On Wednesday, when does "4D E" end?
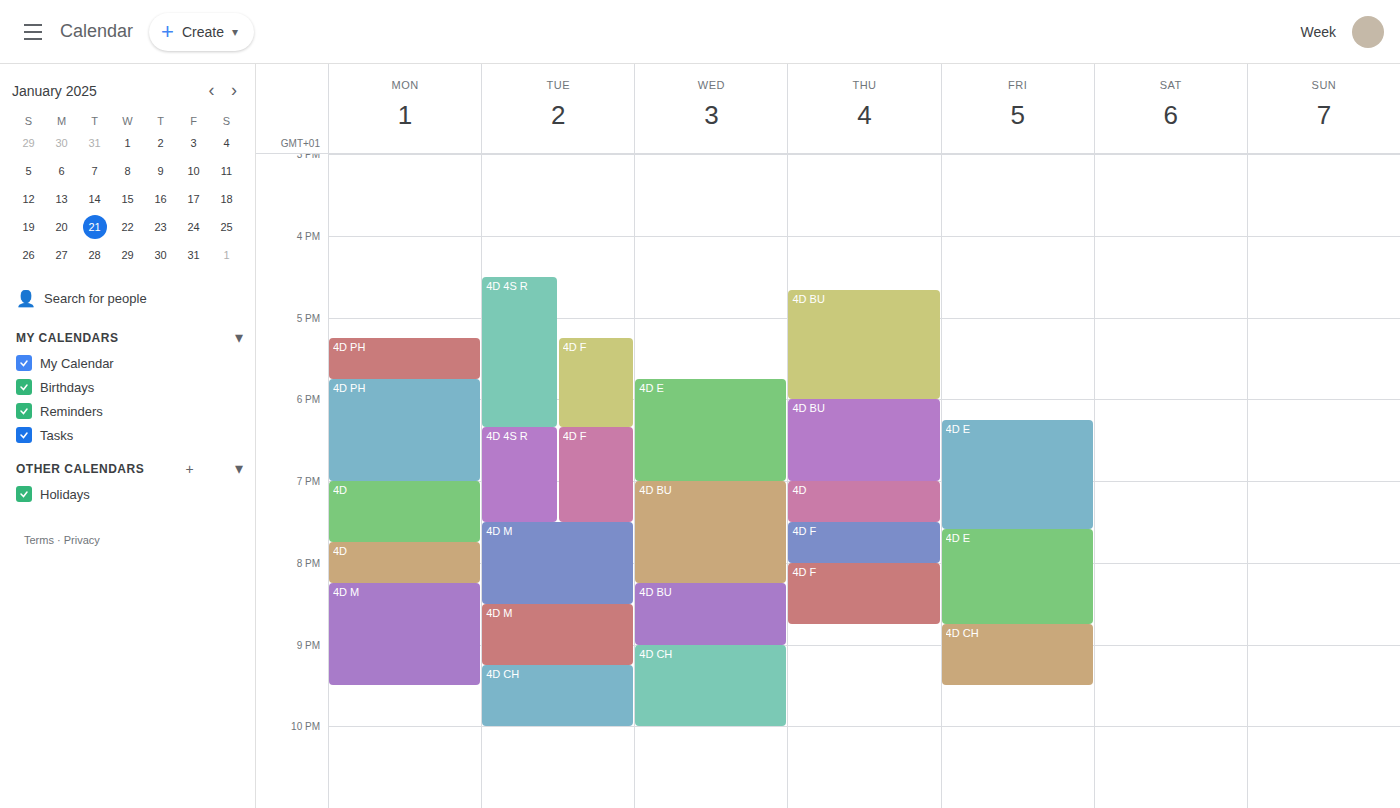
7:00 PM